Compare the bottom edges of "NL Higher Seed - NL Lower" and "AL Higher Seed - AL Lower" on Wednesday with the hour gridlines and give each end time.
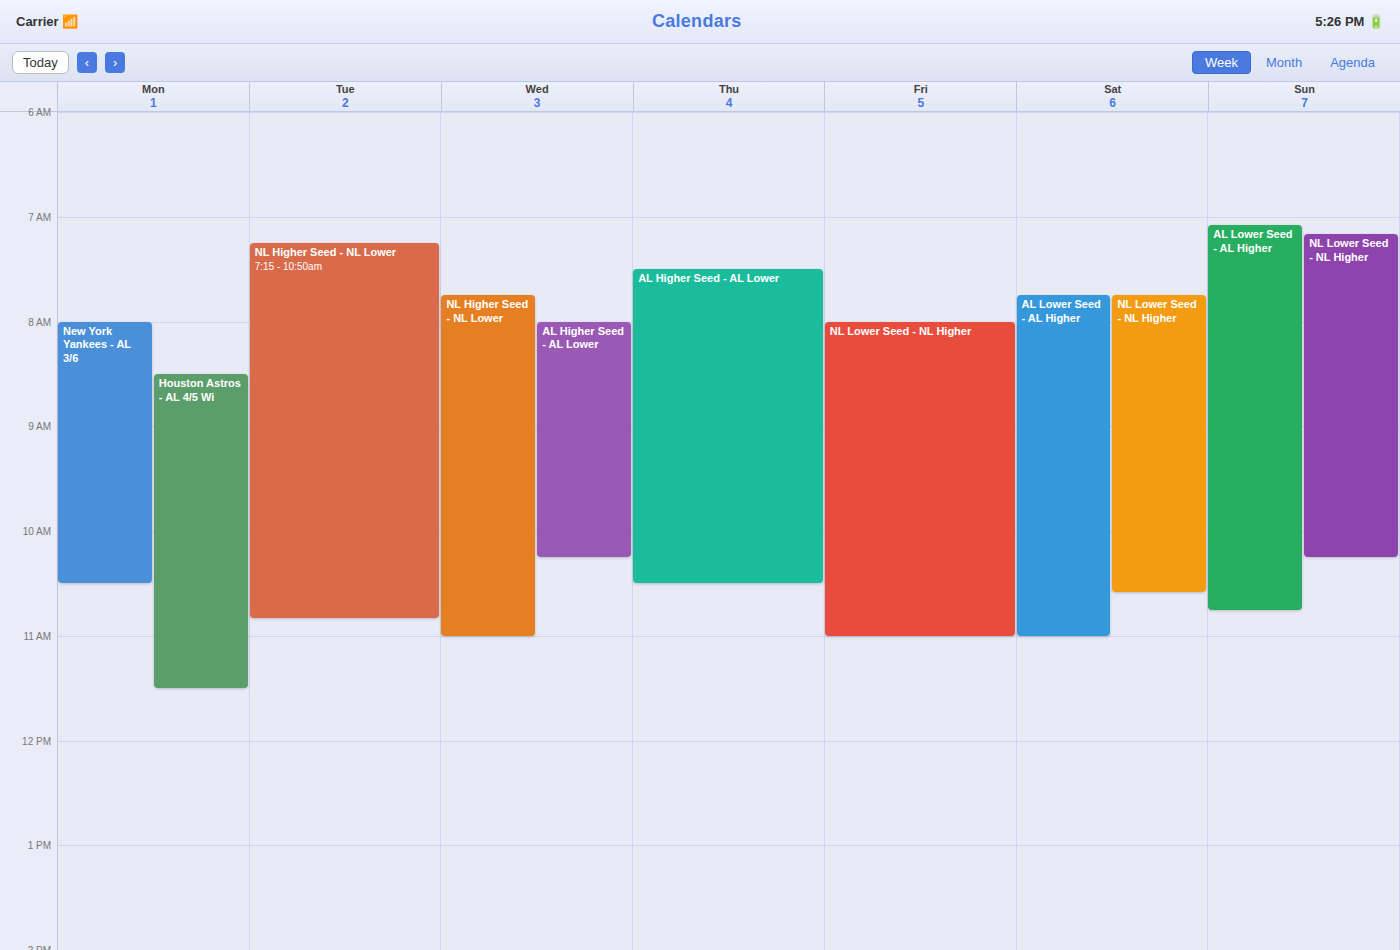
"NL Higher Seed - NL Lower": 11:00, exactly on the 11:00 line. "AL Higher Seed - AL Lower": 10:15, neither: a quarter of the way from the 10:00 line to the 11:00 line.